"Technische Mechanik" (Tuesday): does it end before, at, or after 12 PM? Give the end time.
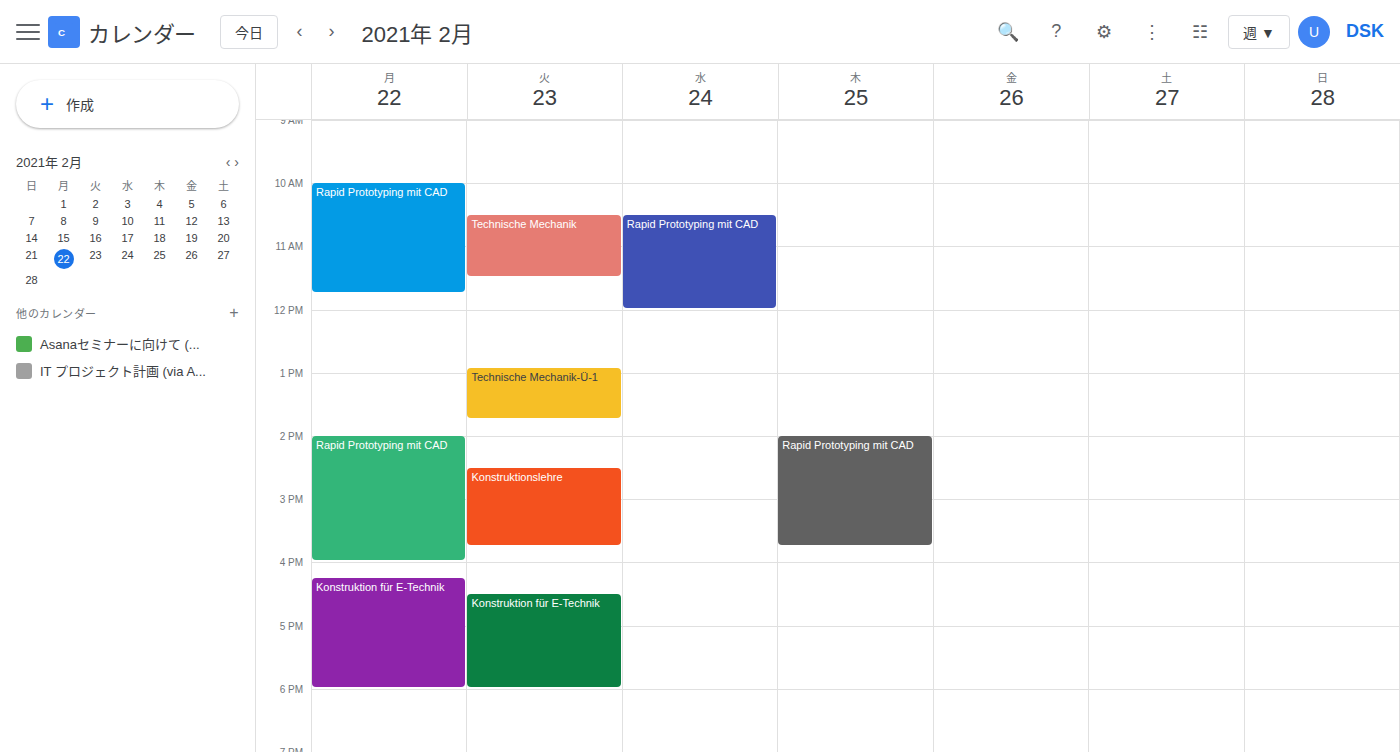
11:30 AM -- before 12 PM, 30 minutes above the 12 PM line.